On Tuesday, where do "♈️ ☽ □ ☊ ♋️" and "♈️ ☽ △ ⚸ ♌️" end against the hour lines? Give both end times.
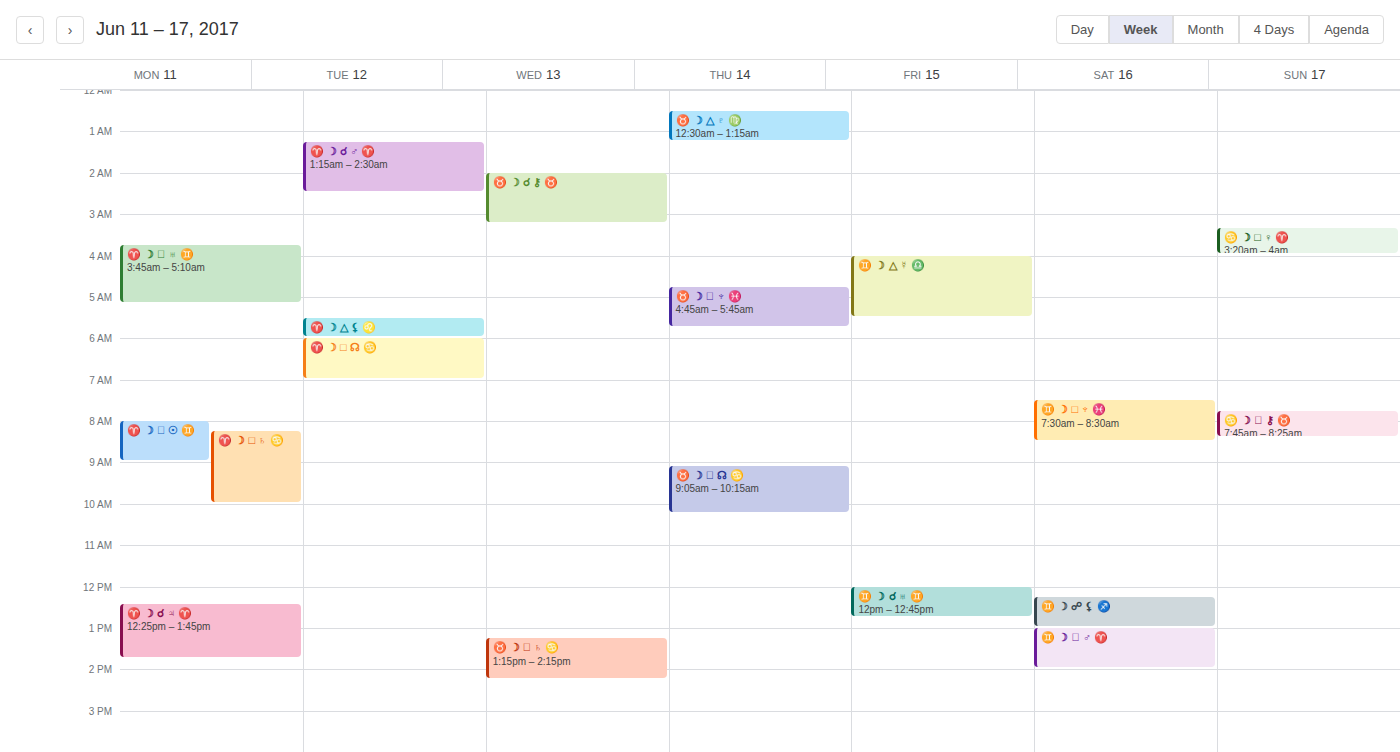
"♈️ ☽ □ ☊ ♋️": 7:00 AM, exactly on the 7 AM line. "♈️ ☽ △ ⚸ ♌️": 6:00 AM, exactly on the 6 AM line.